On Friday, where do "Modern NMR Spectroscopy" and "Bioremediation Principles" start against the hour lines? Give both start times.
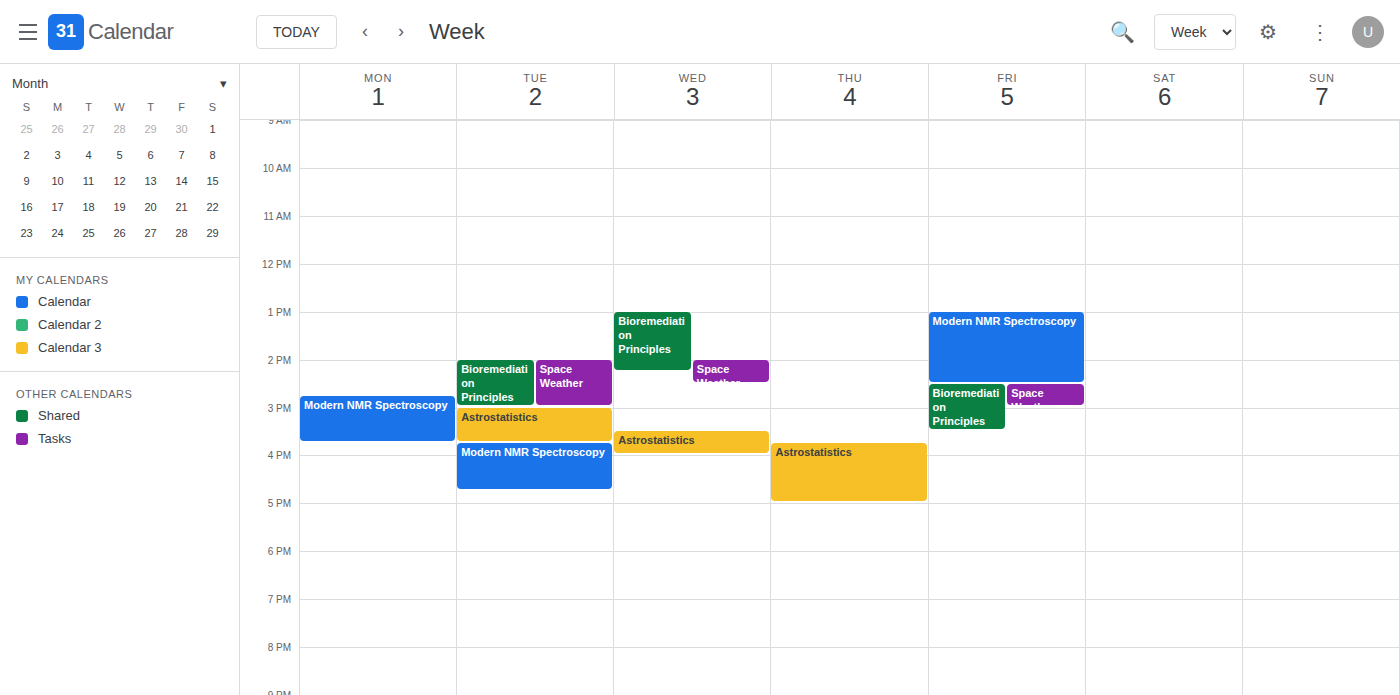
"Modern NMR Spectroscopy": 1:00 PM, exactly on the 1 PM line. "Bioremediation Principles": 2:30 PM, halfway between the 2 PM and 3 PM lines.